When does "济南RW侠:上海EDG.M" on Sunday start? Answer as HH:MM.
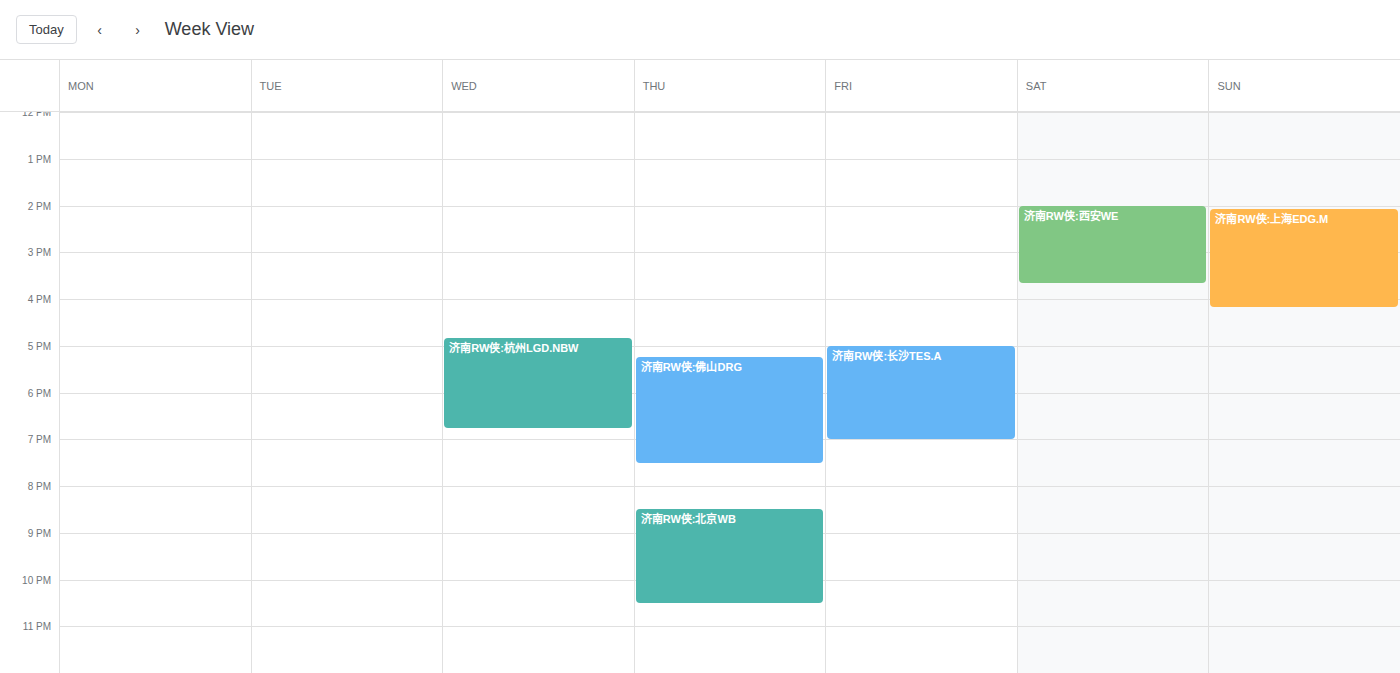
14:05